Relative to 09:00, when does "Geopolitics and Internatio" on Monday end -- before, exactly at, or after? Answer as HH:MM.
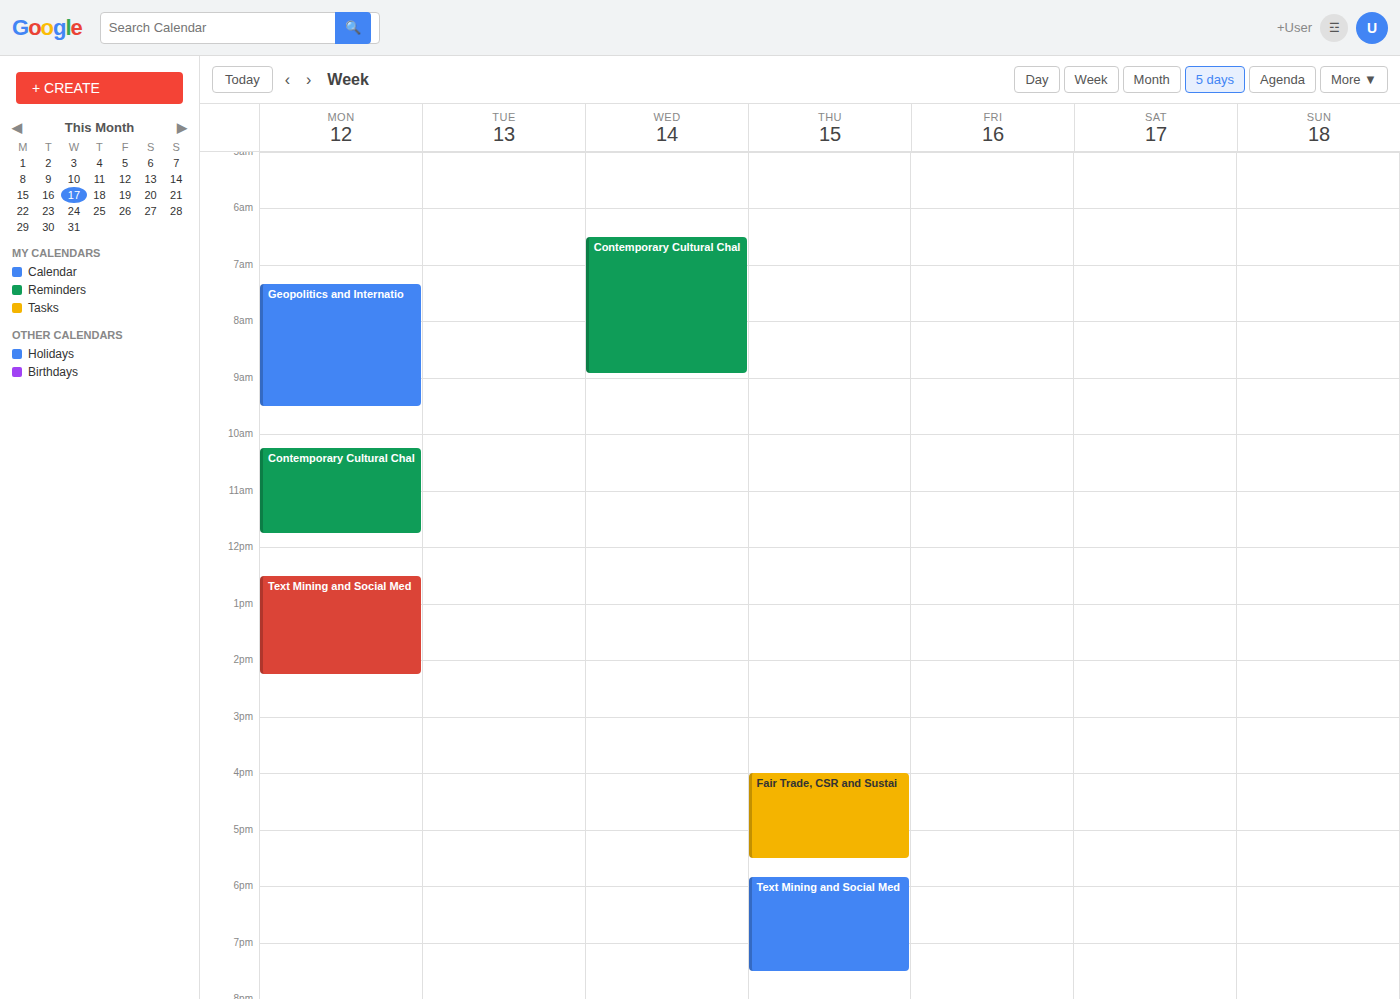
09:30 -- after 09:00, 30 minutes below the 09:00 line.